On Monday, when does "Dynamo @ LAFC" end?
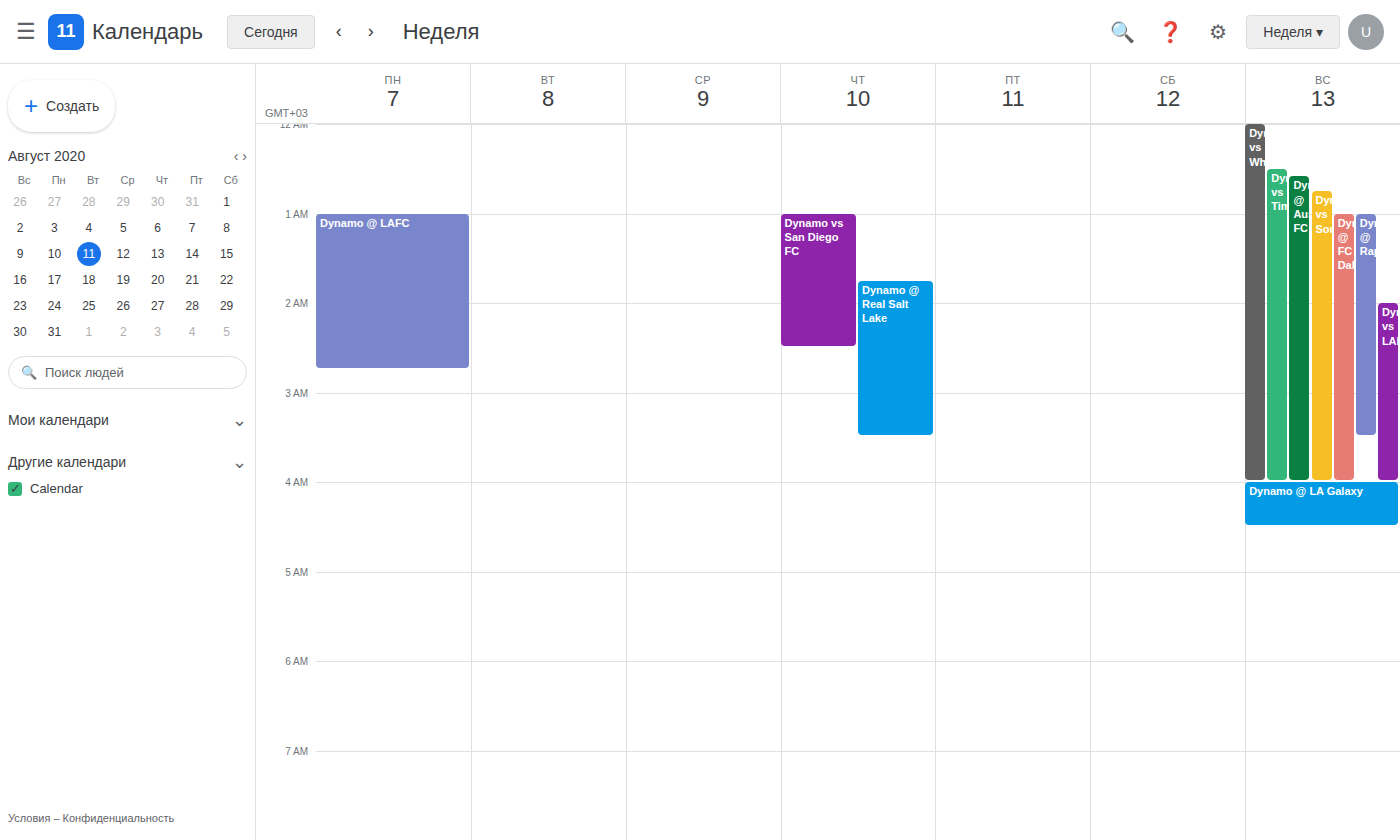
2:45 AM